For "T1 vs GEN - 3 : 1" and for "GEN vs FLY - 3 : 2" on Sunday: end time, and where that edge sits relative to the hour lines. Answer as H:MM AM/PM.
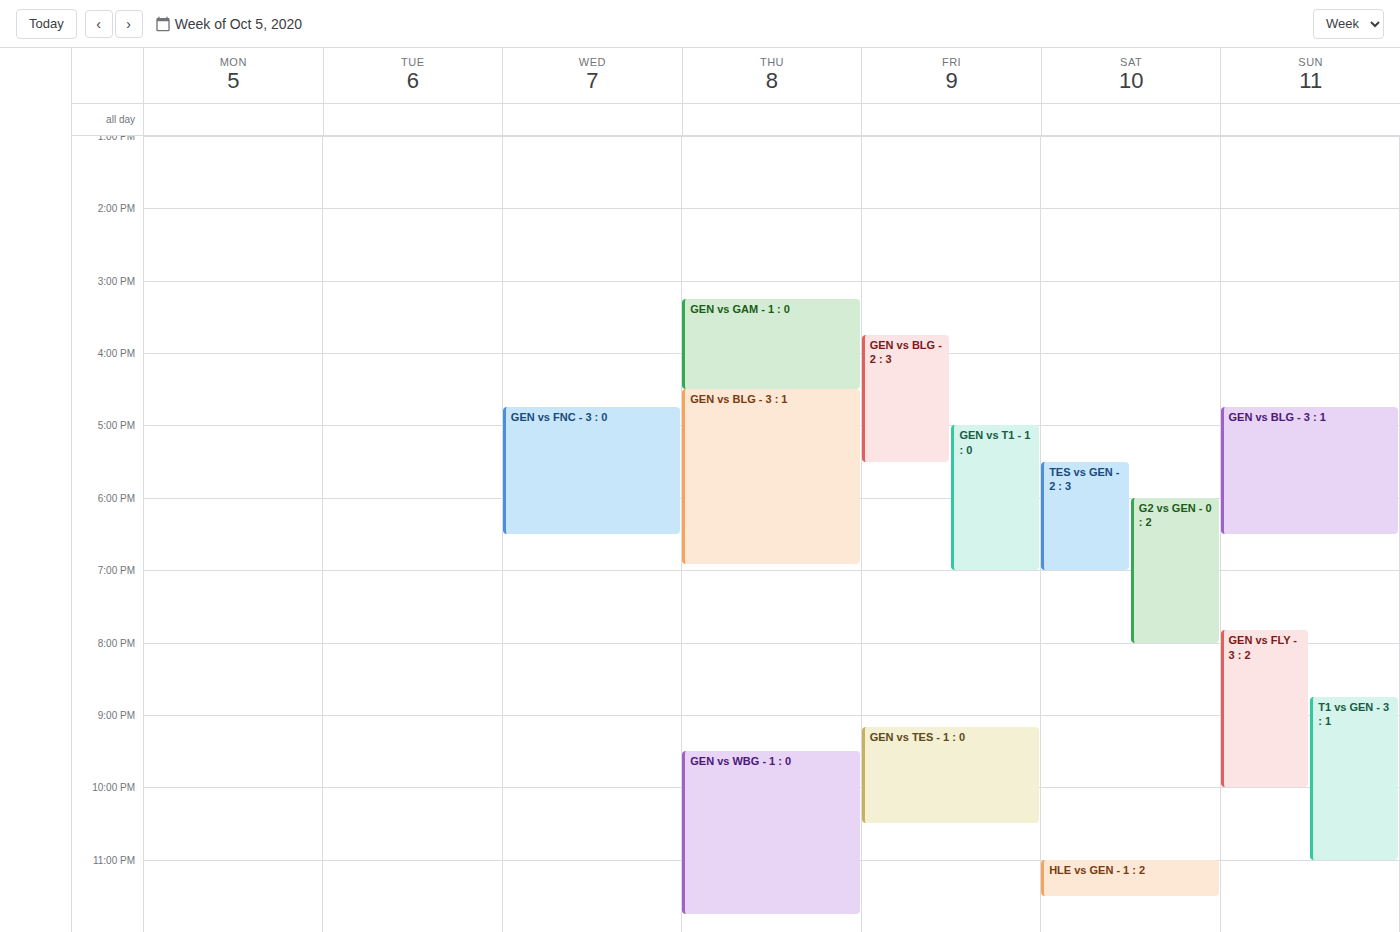
"T1 vs GEN - 3 : 1": 11:00 PM, exactly on the 11 PM line. "GEN vs FLY - 3 : 2": 10:00 PM, exactly on the 10 PM line.